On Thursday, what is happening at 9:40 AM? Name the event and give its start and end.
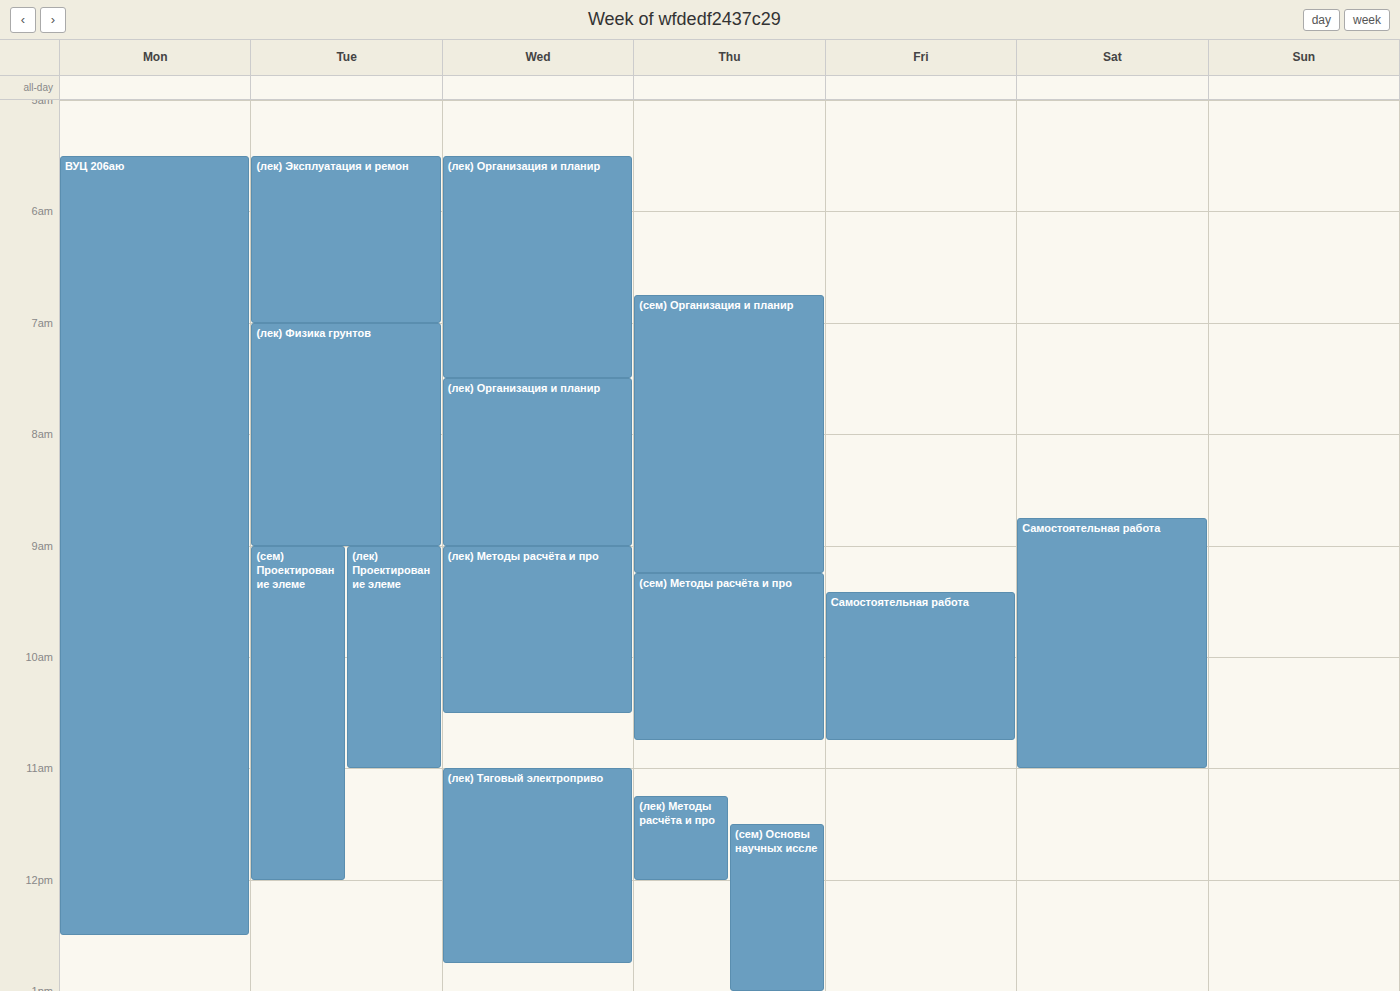
"(сем) Методы расчёта и про", 9:15 AM to 10:45 AM